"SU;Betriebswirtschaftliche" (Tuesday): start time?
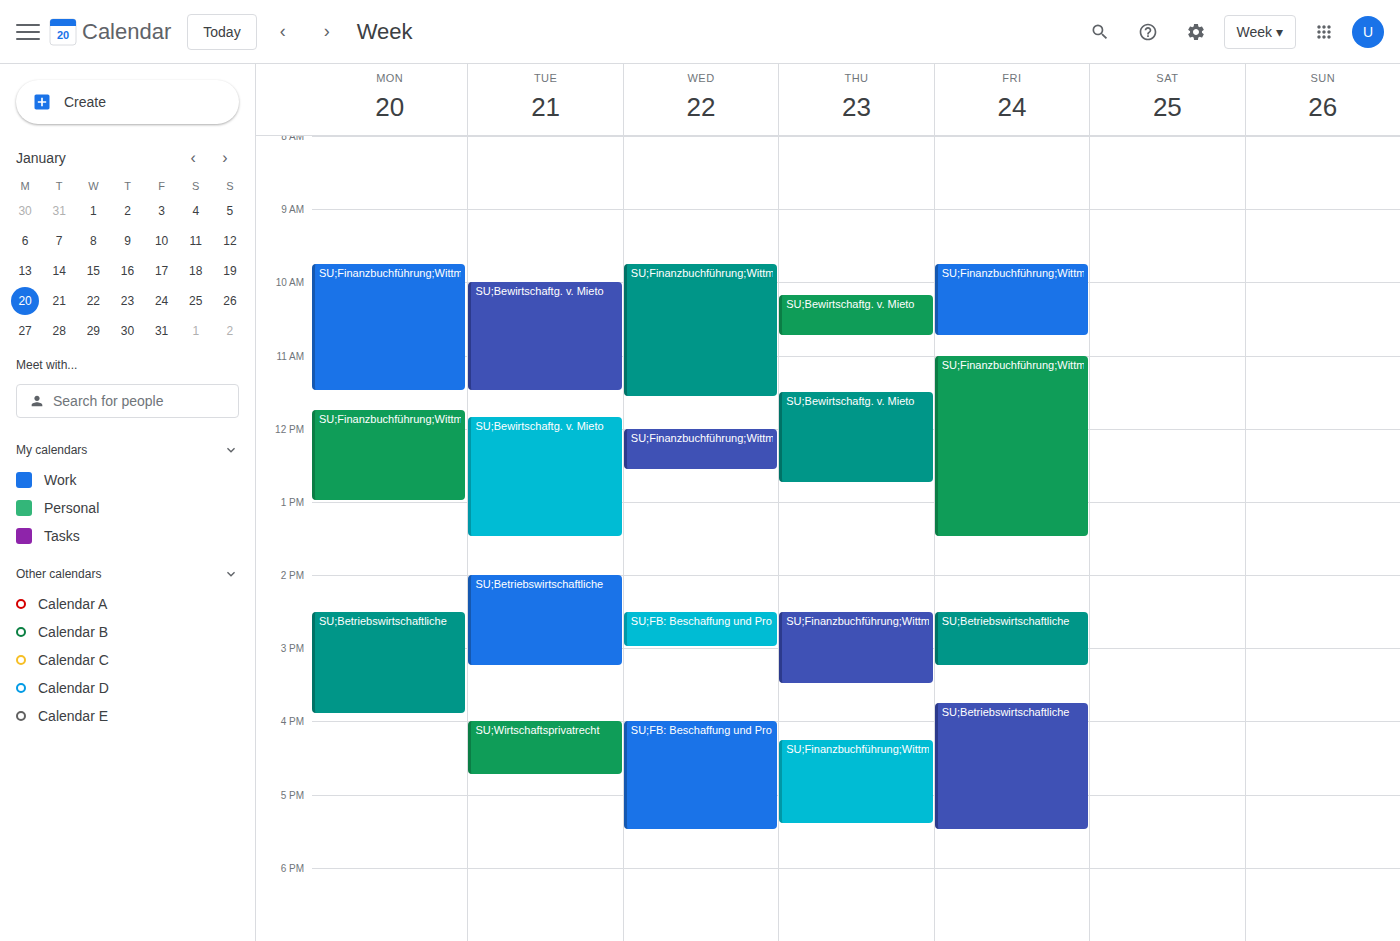
14:00